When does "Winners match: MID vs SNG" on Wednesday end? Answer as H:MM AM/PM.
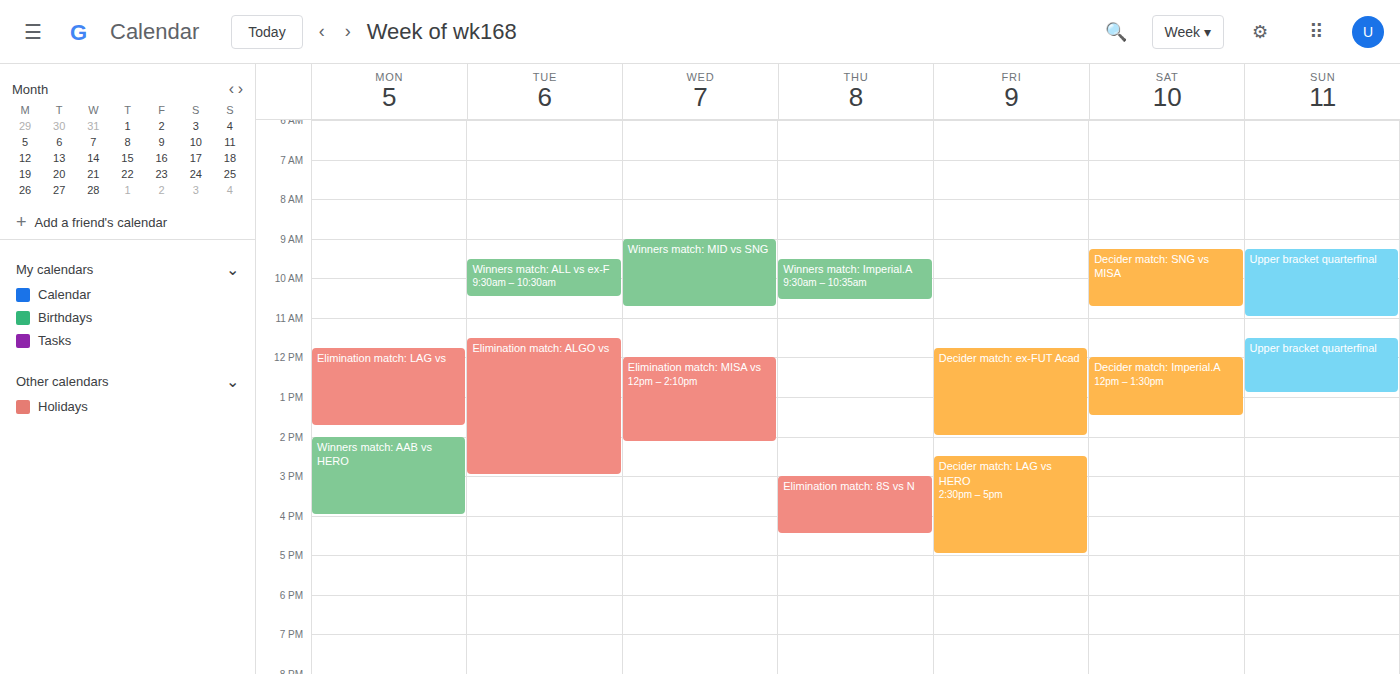
10:45 AM